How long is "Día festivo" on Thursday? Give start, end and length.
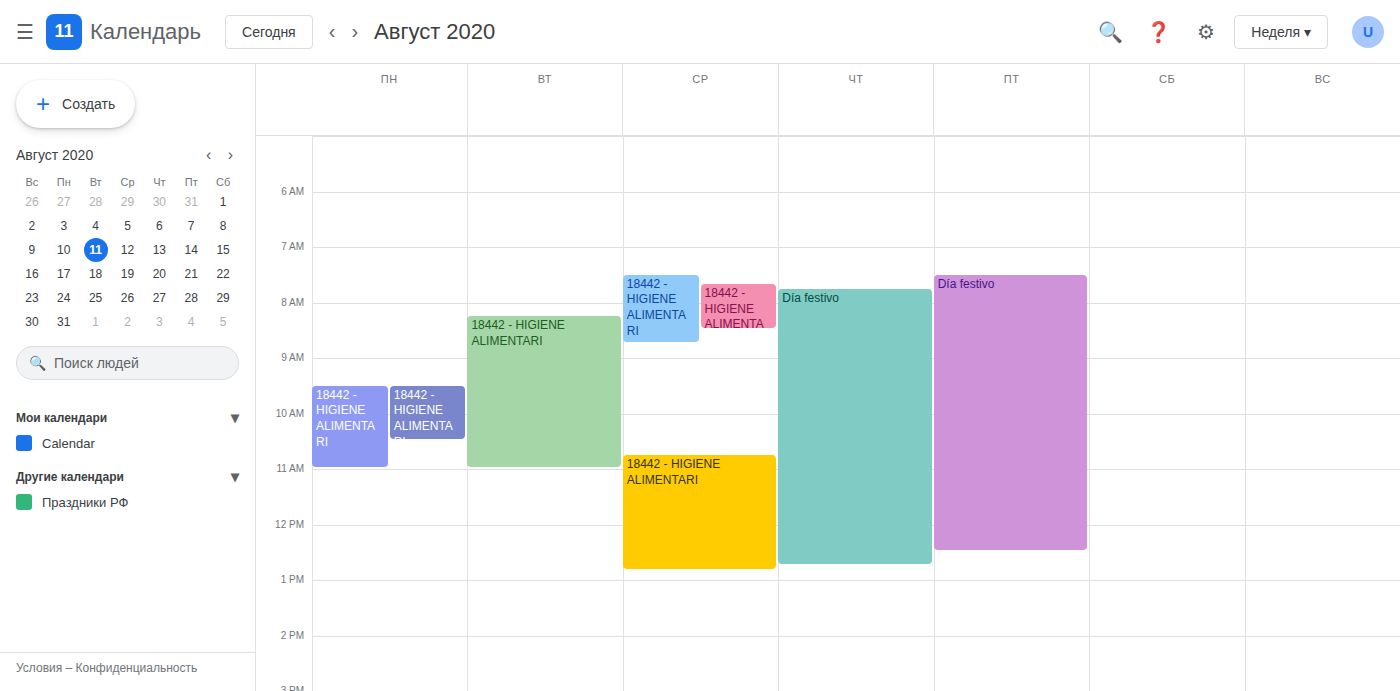
07:45 to 12:45, 5 hours